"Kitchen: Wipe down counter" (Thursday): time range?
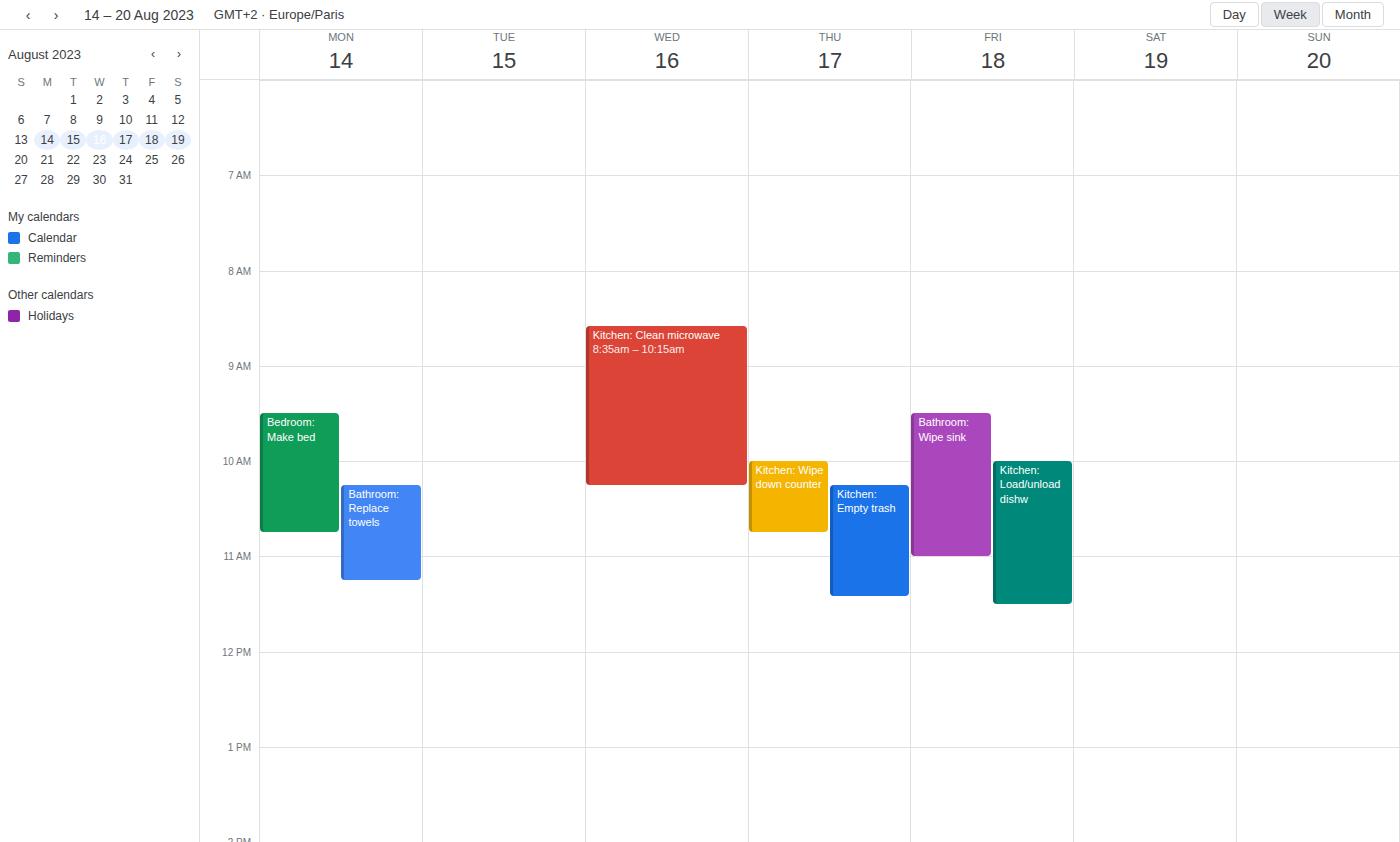
10:00 AM to 10:45 AM